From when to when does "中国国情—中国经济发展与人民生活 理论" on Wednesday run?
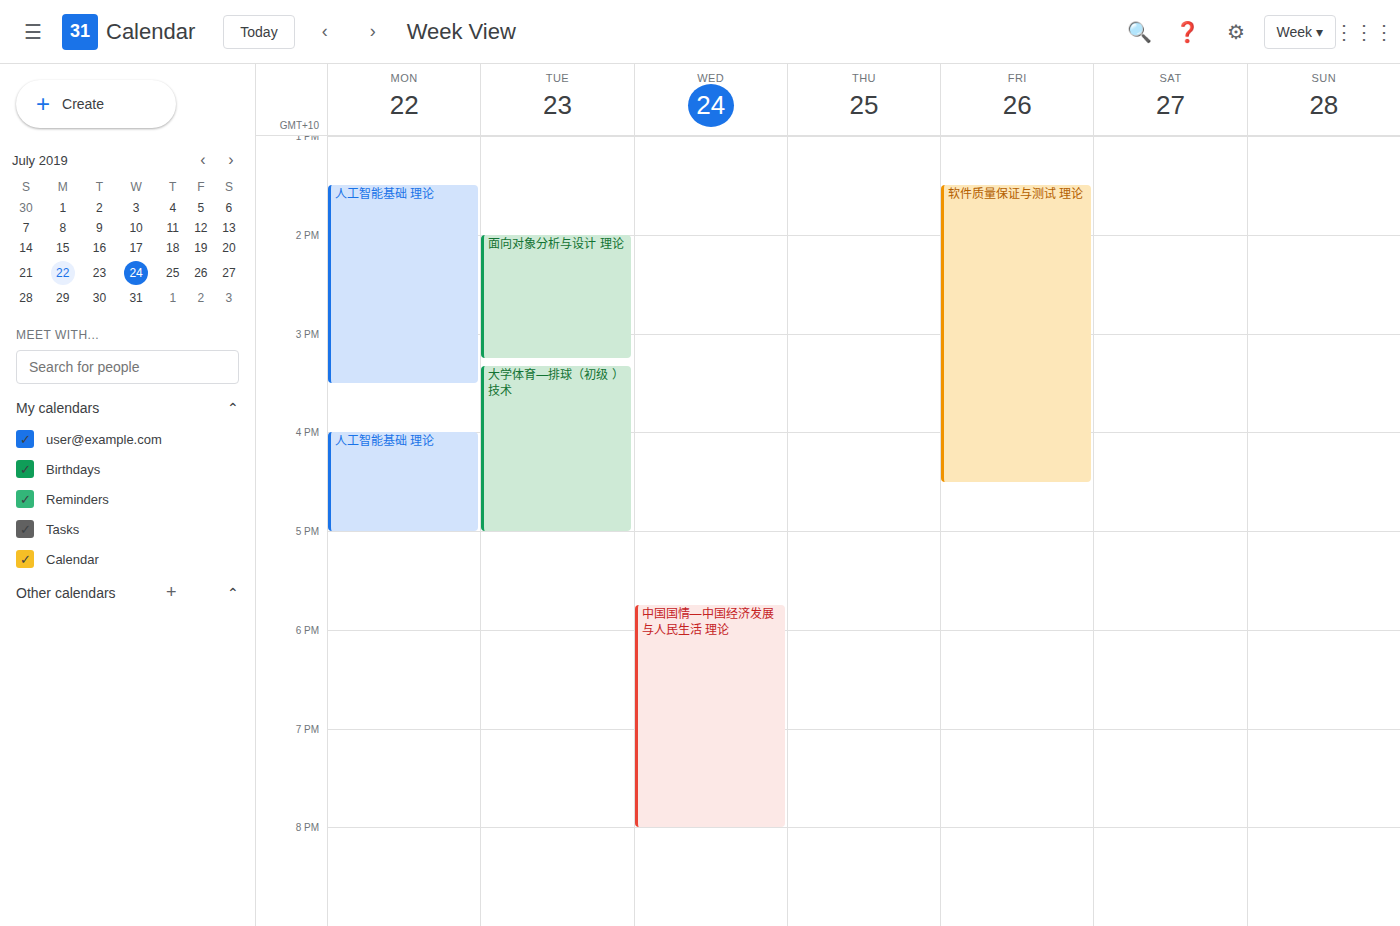
5:45 PM to 8:00 PM